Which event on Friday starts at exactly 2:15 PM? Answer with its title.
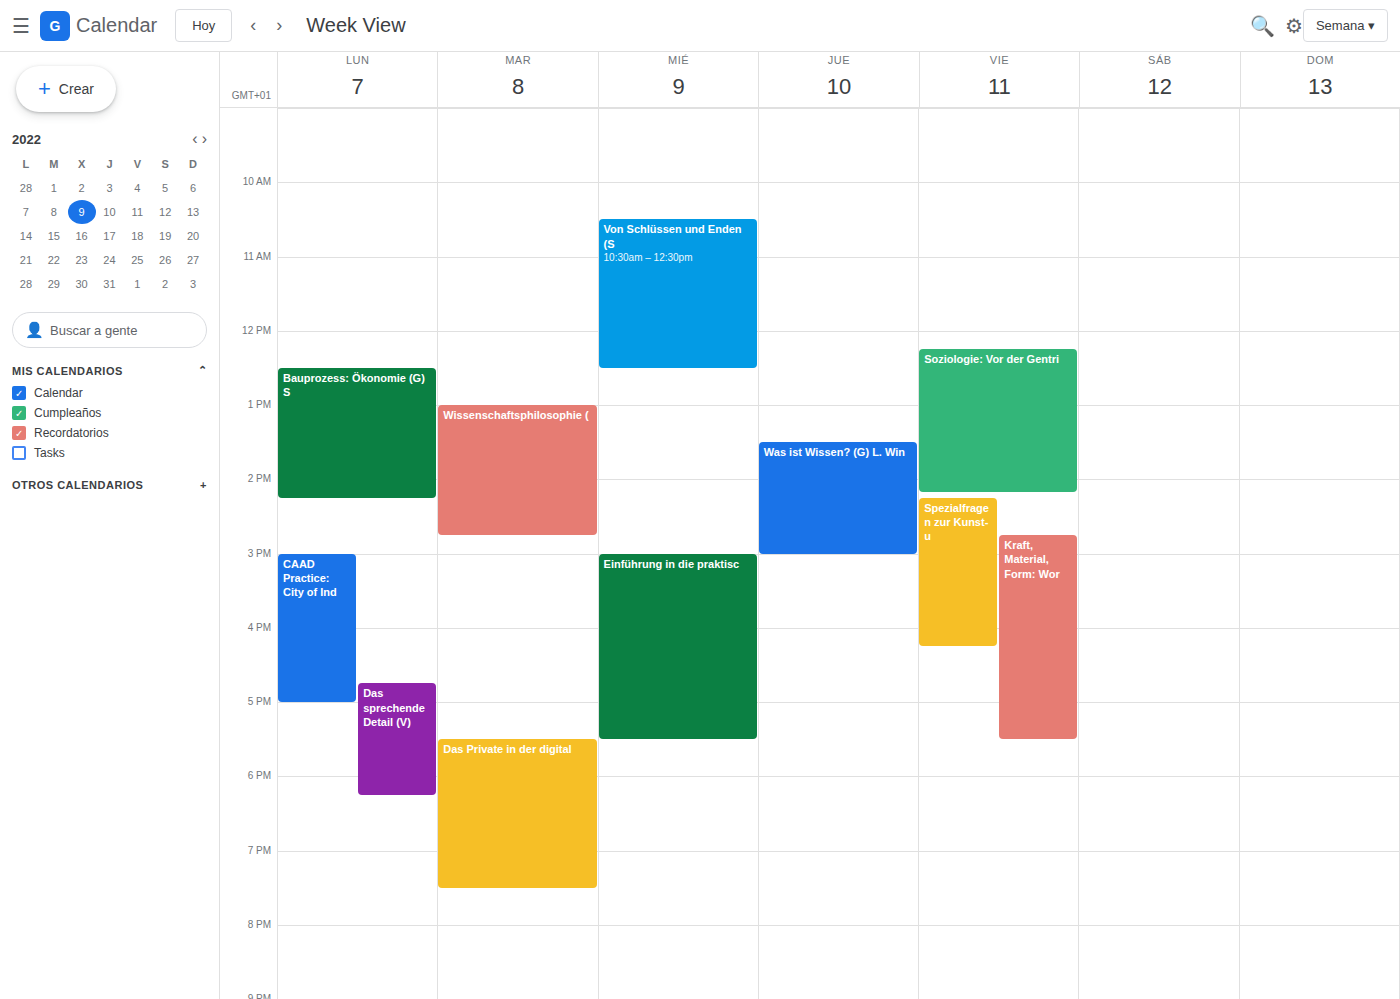
"Spezialfragen zur Kunst- u"